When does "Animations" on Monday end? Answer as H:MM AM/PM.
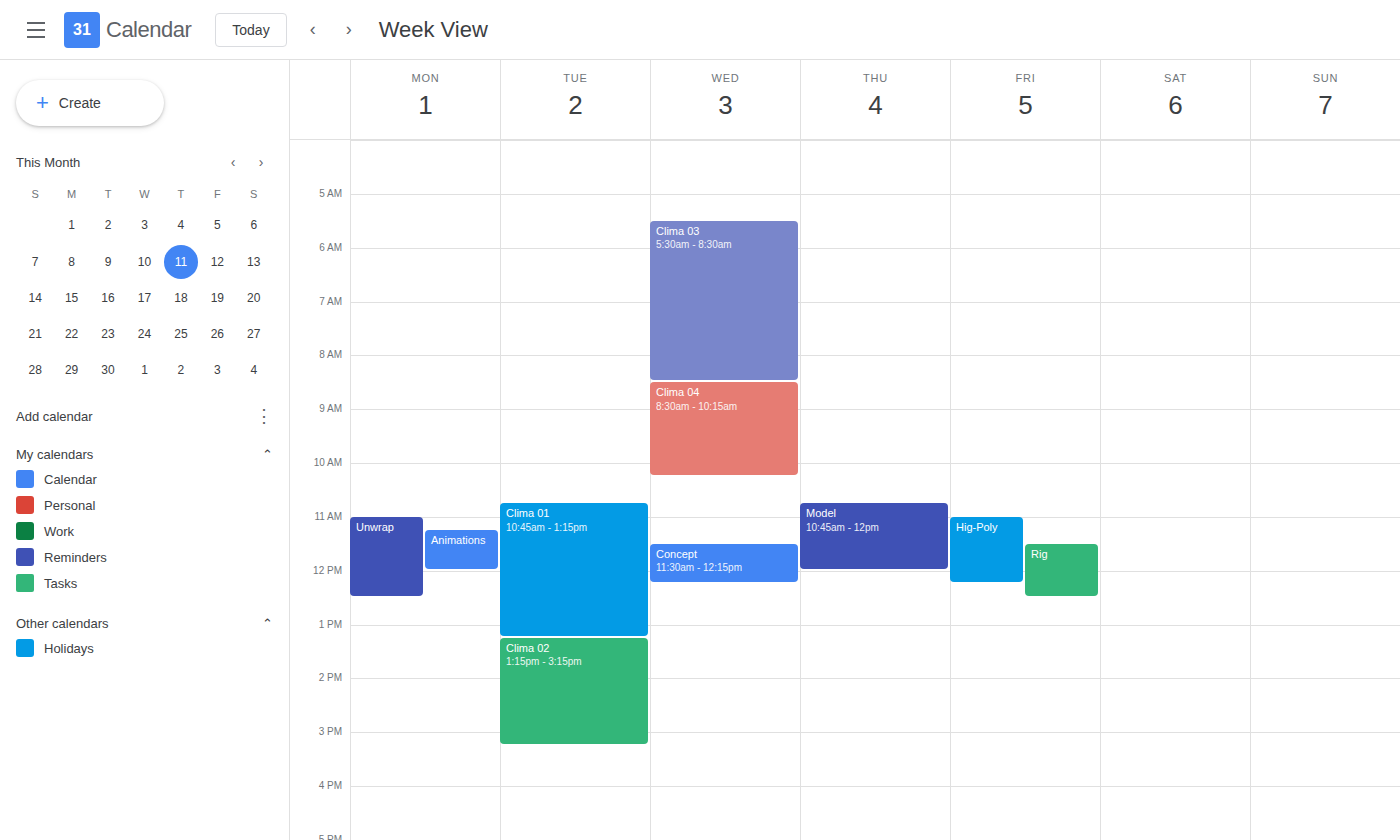
12:00 PM